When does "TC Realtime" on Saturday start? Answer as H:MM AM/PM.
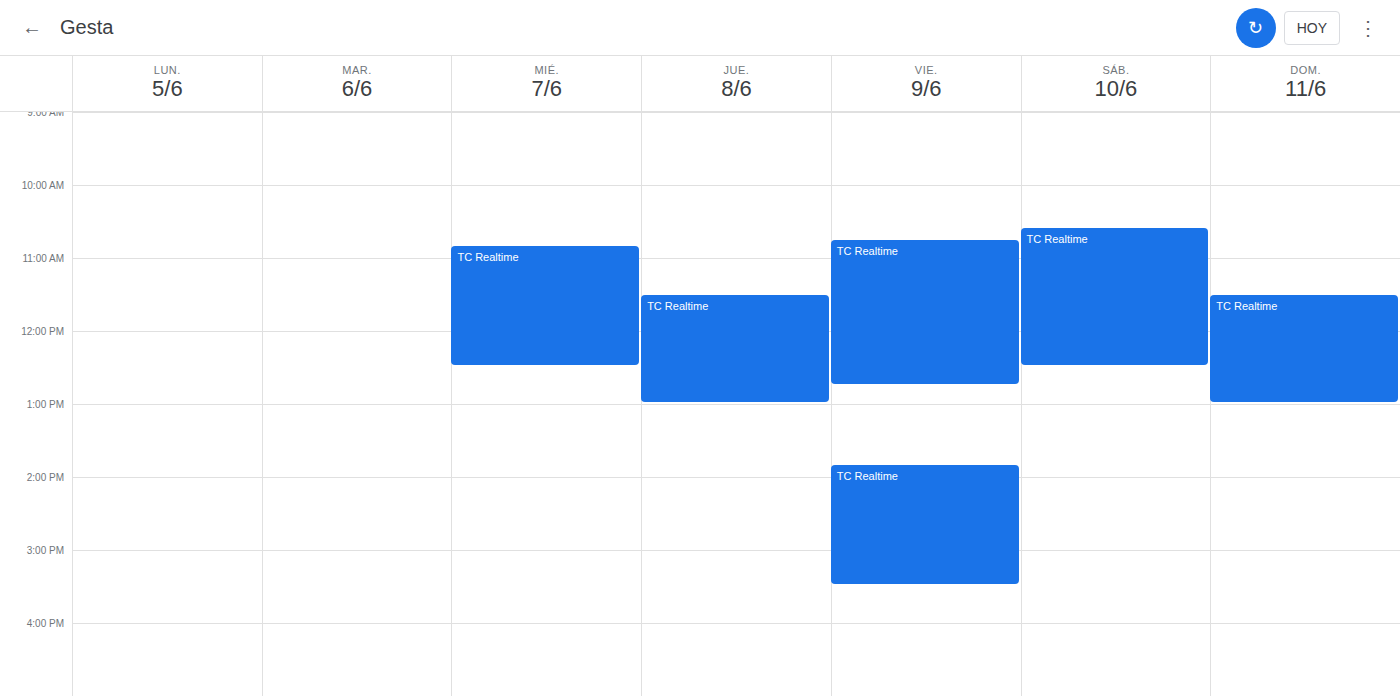
10:35 AM